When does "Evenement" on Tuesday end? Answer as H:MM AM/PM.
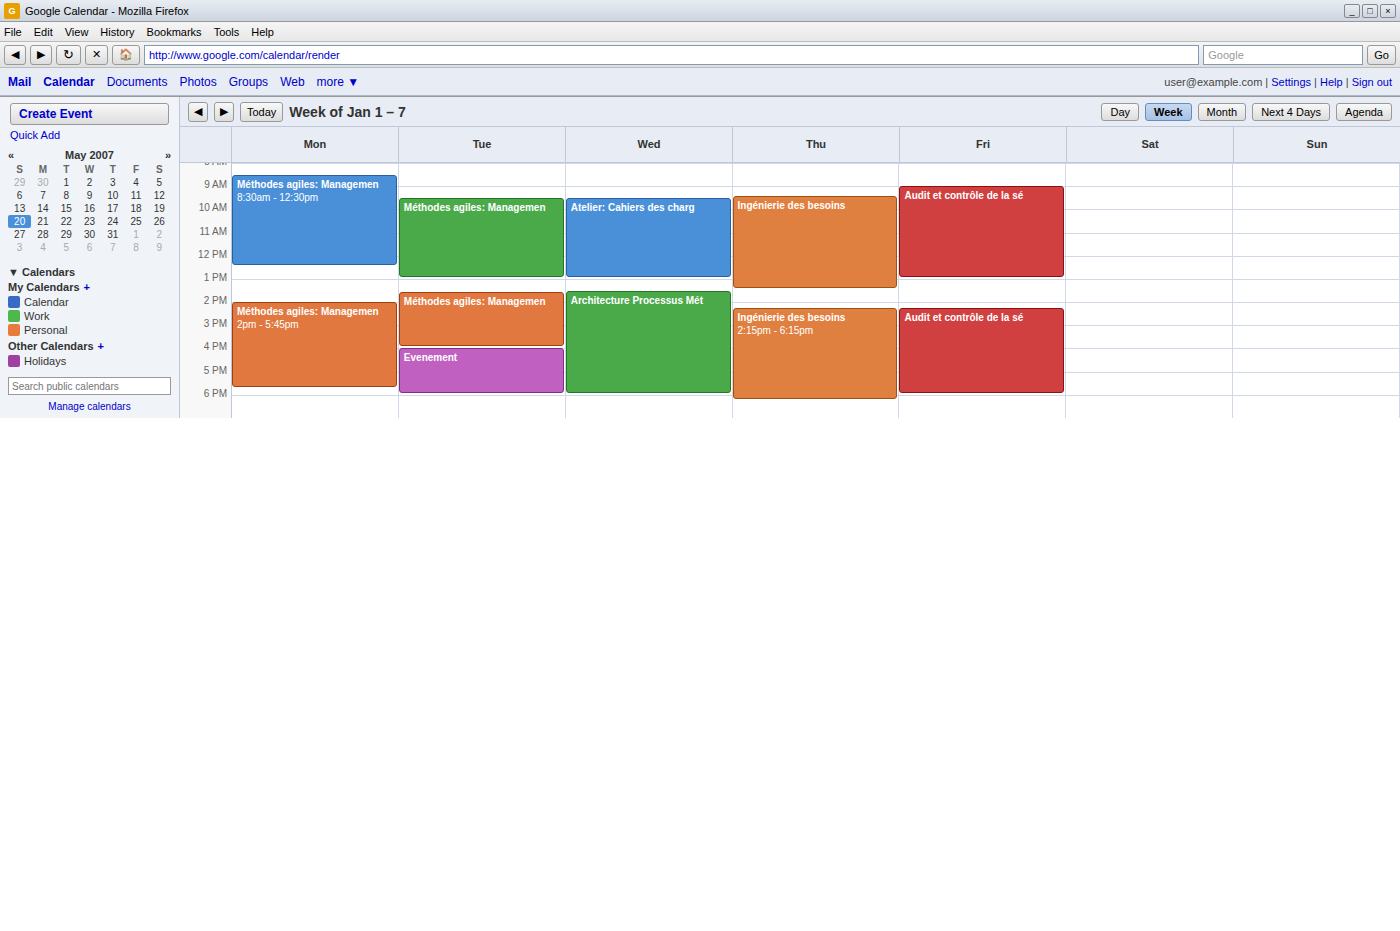
6:00 PM